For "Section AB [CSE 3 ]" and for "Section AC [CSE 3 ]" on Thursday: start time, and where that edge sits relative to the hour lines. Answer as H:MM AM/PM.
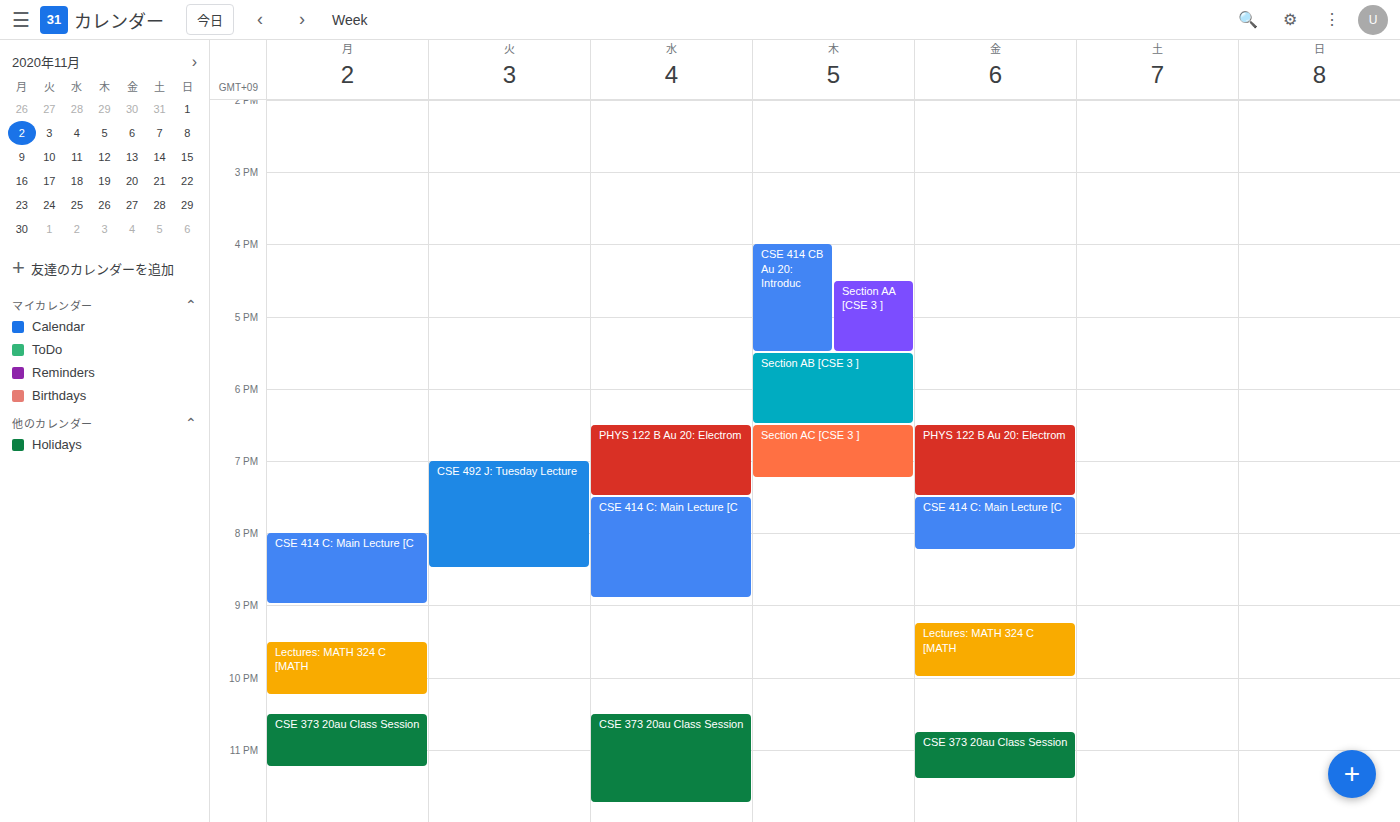
"Section AB [CSE 3 ]": 5:30 PM, halfway between the 5 PM and 6 PM lines. "Section AC [CSE 3 ]": 6:30 PM, halfway between the 6 PM and 7 PM lines.